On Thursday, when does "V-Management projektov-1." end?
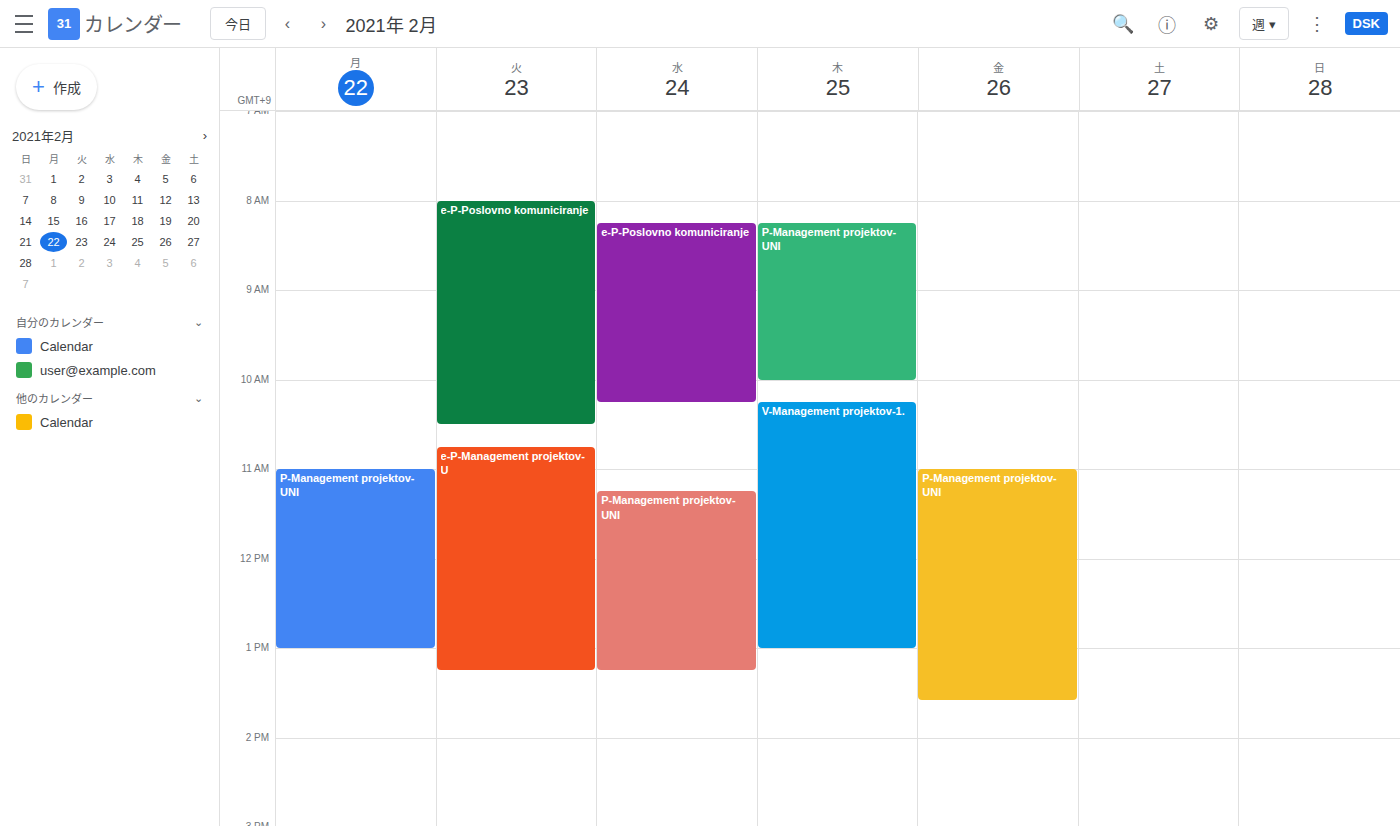
13:00